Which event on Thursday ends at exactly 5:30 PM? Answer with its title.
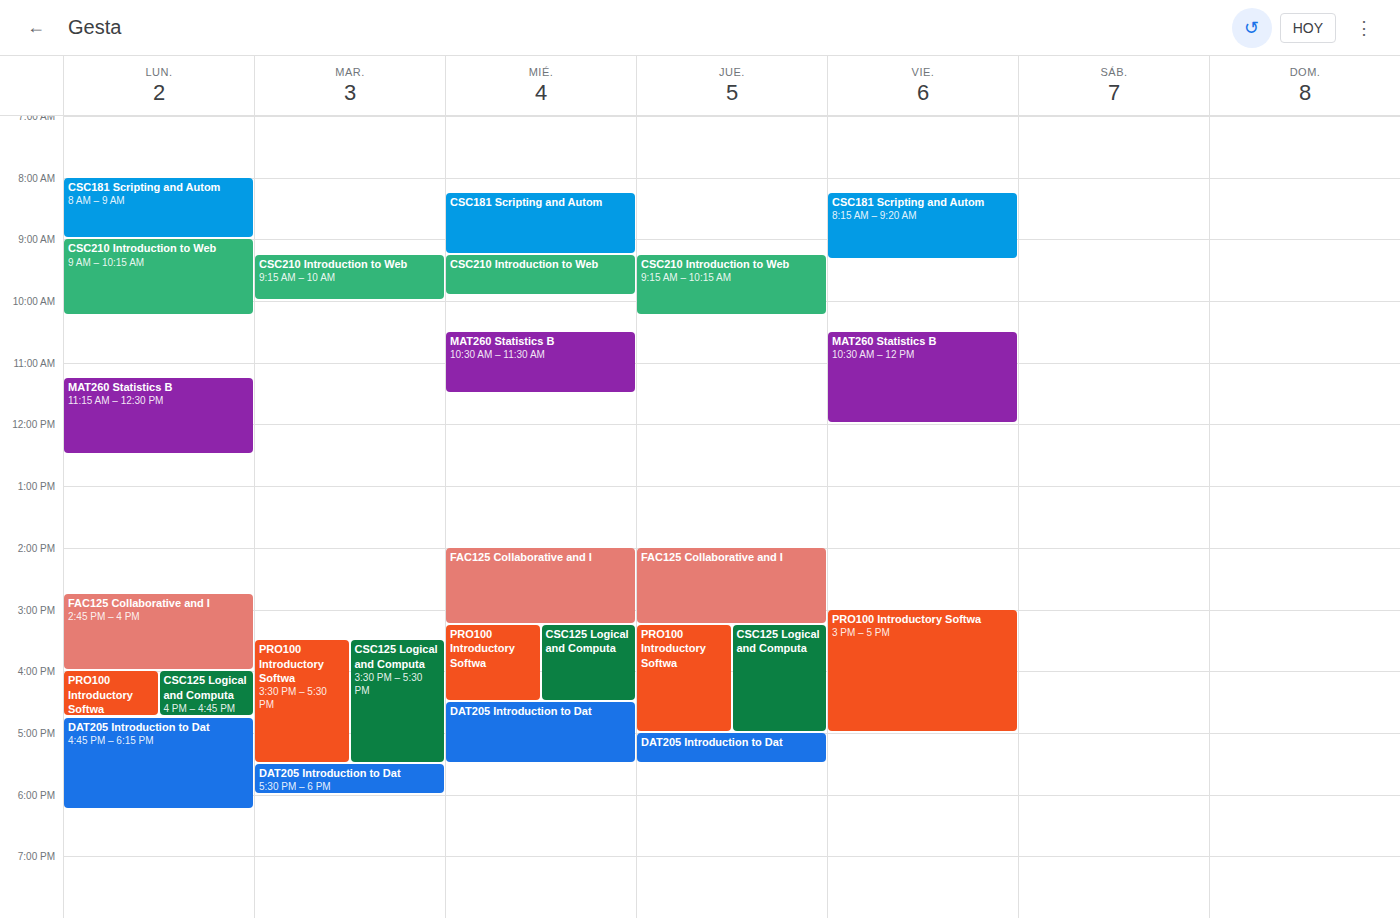
"DAT205 Introduction to Dat"